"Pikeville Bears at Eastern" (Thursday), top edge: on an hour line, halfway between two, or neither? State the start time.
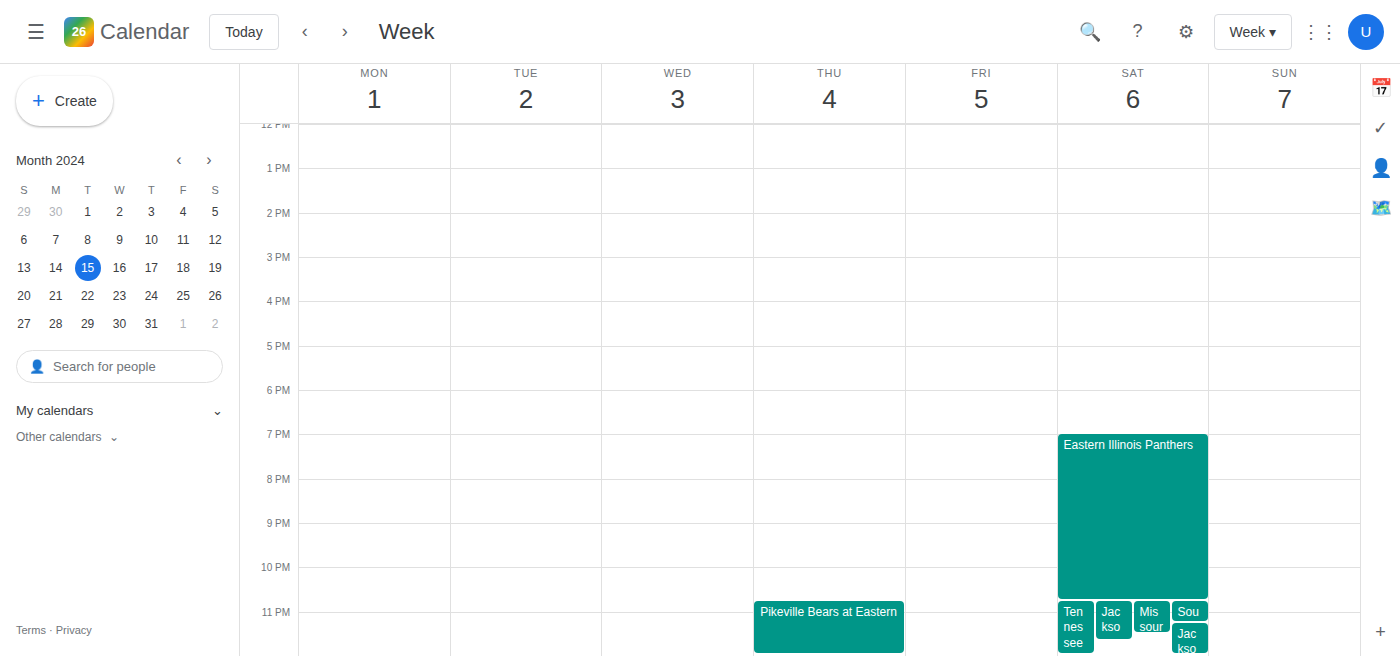
10:45 PM -- neither: three quarters of the way from the 10 PM line to the 11 PM line.